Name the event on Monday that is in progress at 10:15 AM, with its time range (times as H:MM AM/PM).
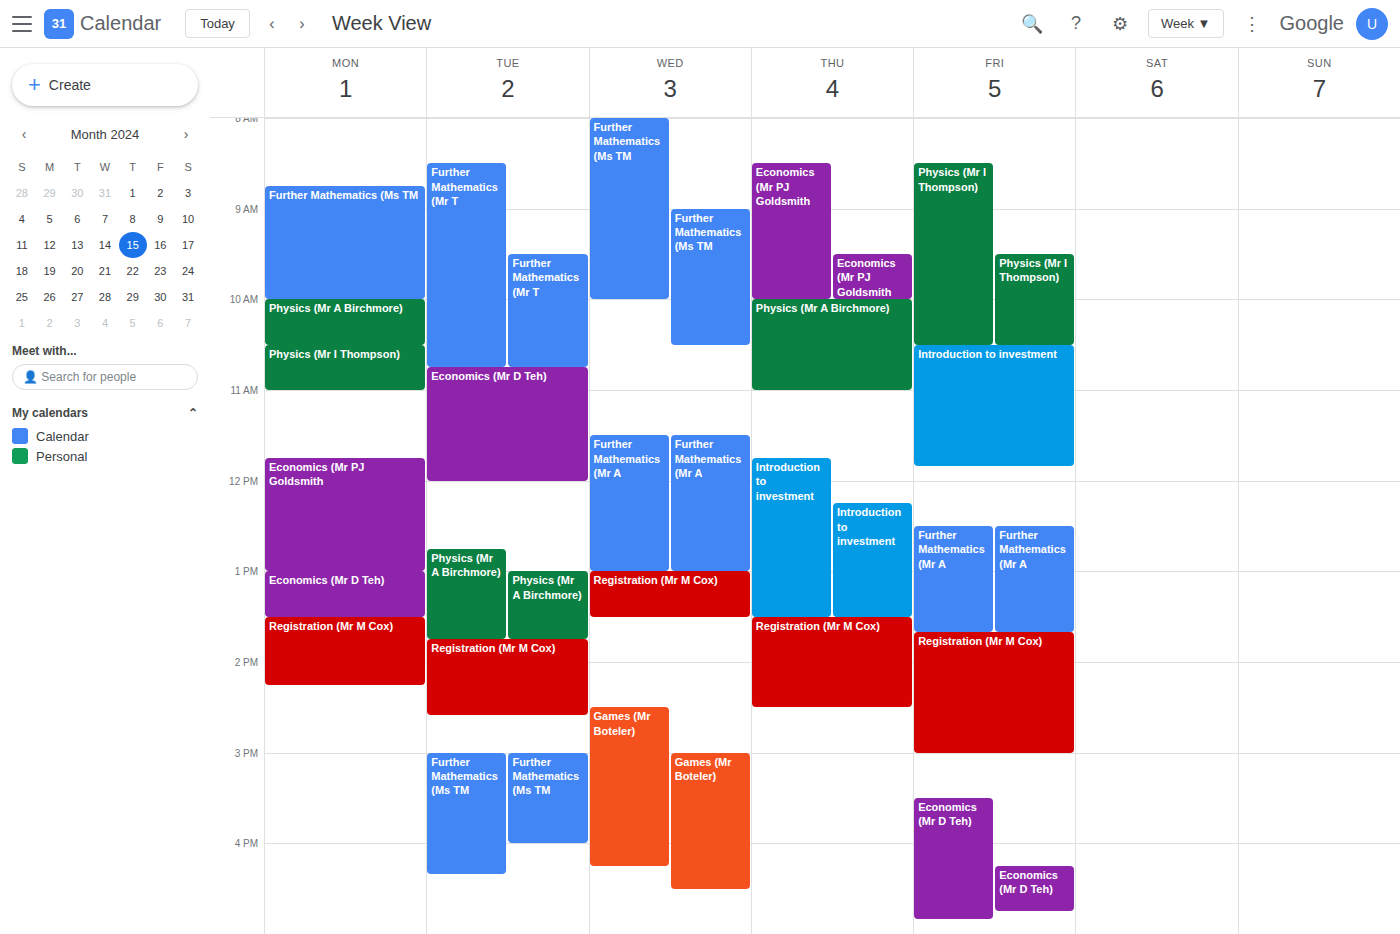
"Physics (Mr A Birchmore)", 10:00 AM to 10:30 AM